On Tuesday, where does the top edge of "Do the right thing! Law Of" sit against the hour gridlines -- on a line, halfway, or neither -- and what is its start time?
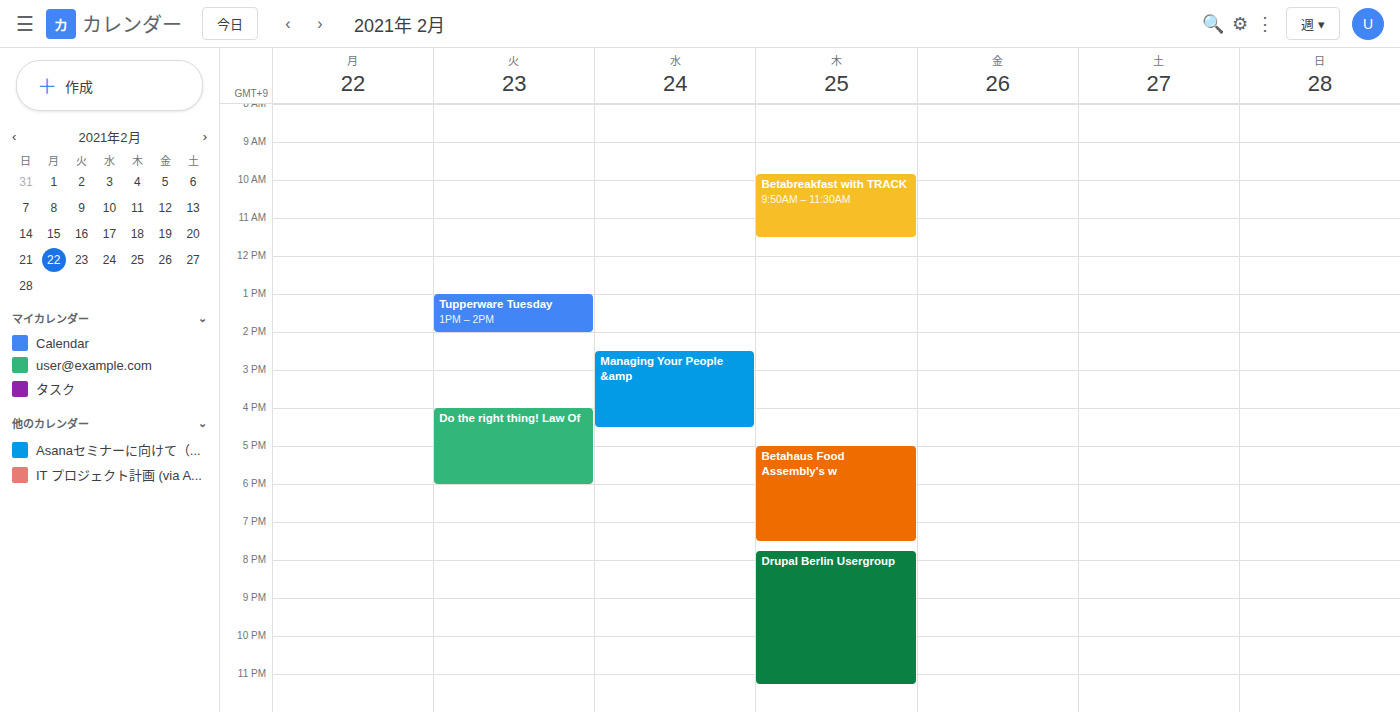
16:00 -- exactly on the 16:00 line.